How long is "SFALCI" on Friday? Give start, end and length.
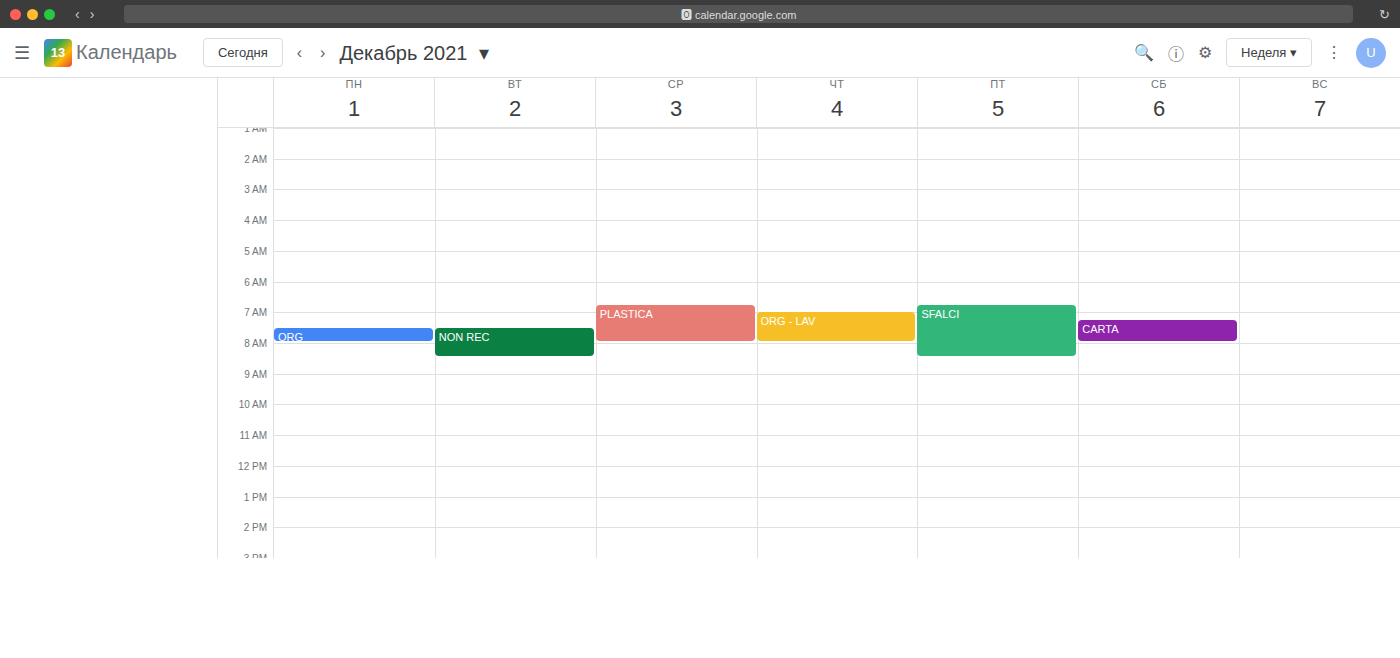
6:45 AM to 8:30 AM, 1 hour 45 minutes